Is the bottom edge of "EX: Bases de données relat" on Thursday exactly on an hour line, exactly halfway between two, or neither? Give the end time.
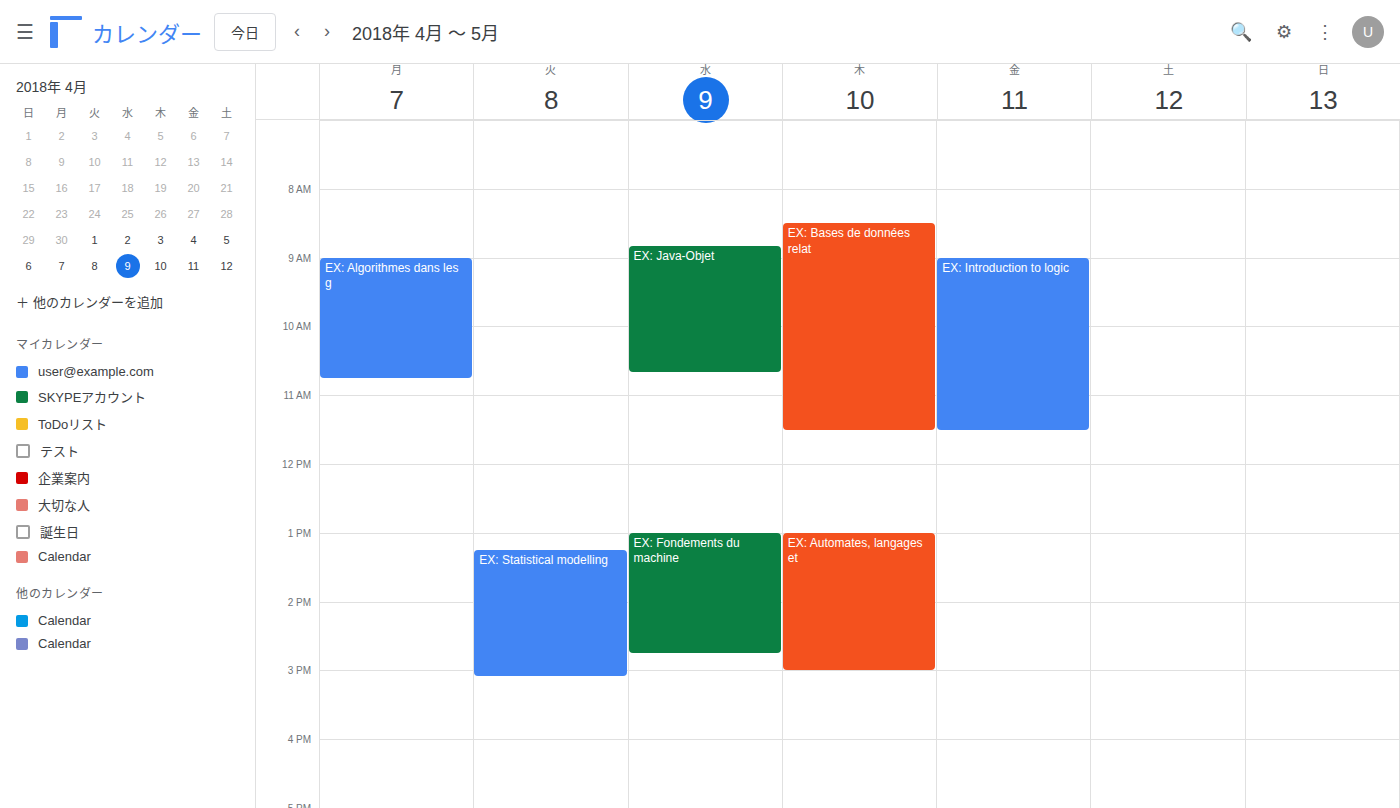
11:30 AM -- halfway between the 11 AM and 12 PM lines.